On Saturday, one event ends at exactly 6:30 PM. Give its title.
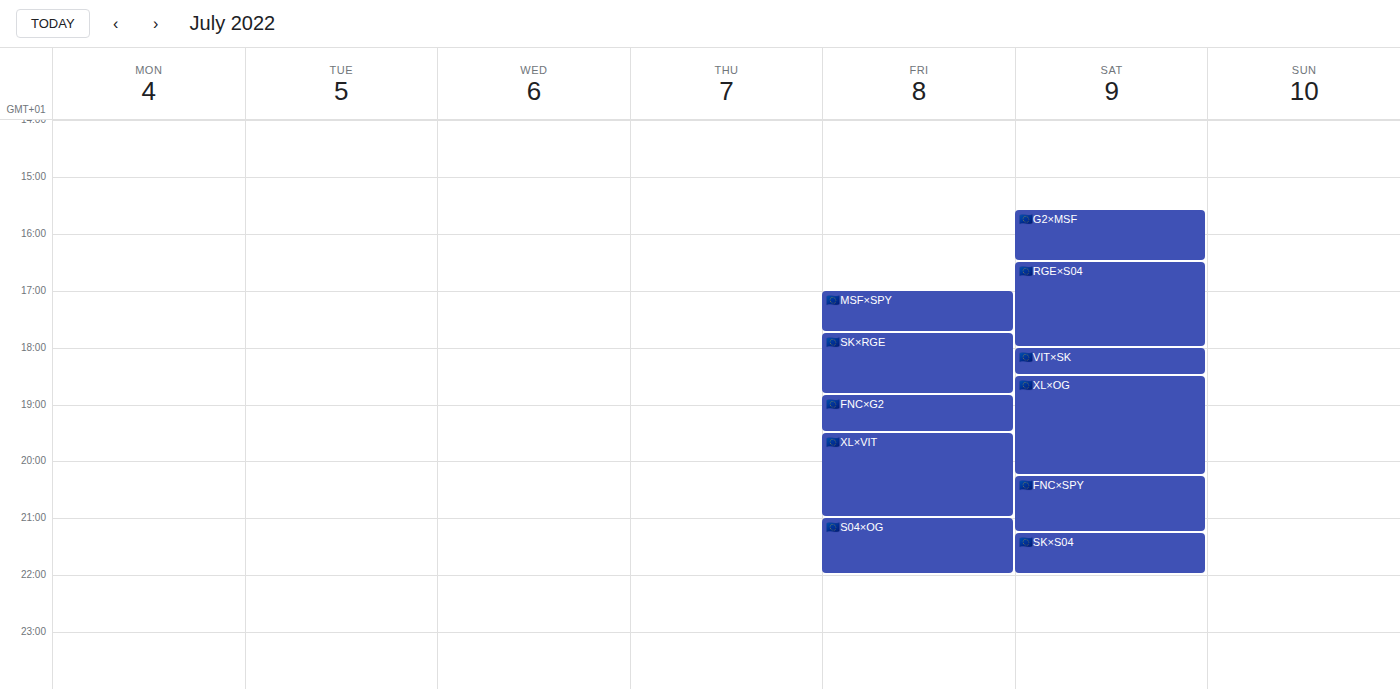
"🇪🇺VIT×SK"